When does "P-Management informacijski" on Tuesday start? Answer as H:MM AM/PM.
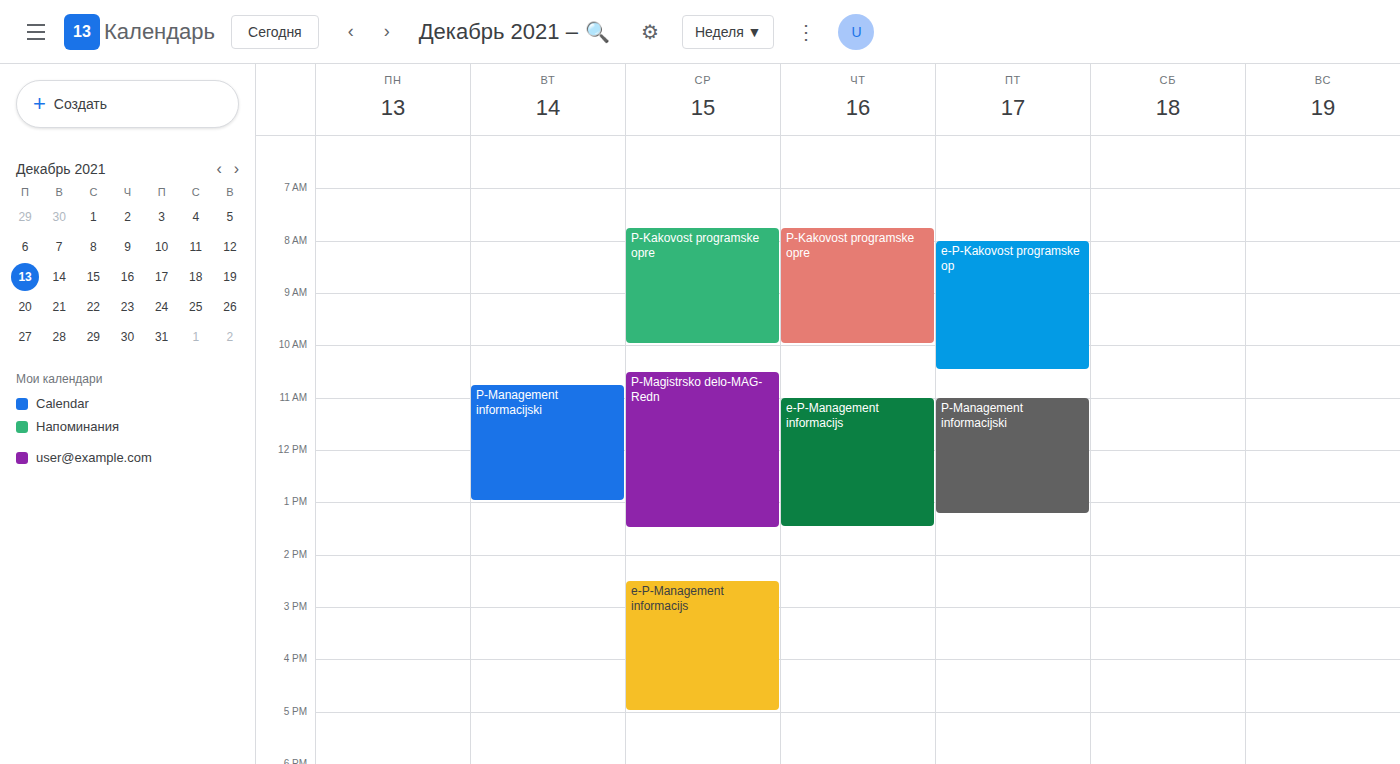
10:45 AM